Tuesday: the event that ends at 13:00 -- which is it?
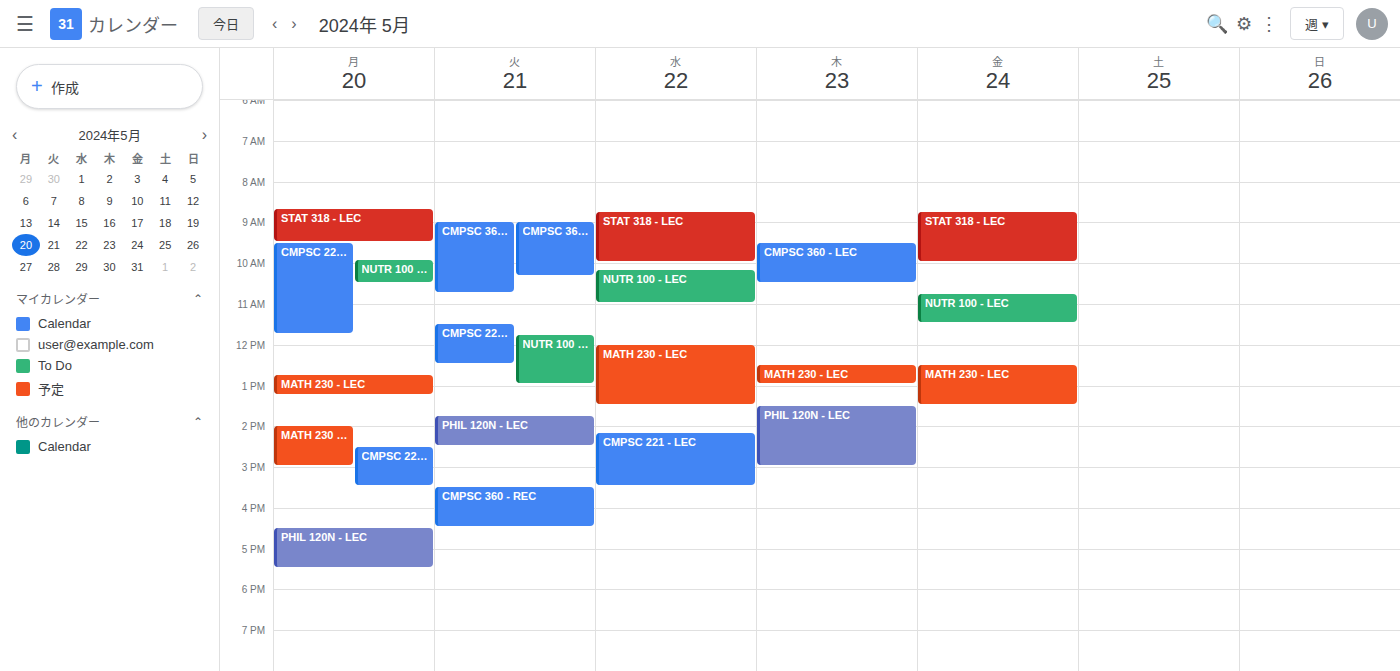
"NUTR 100 - LEC"